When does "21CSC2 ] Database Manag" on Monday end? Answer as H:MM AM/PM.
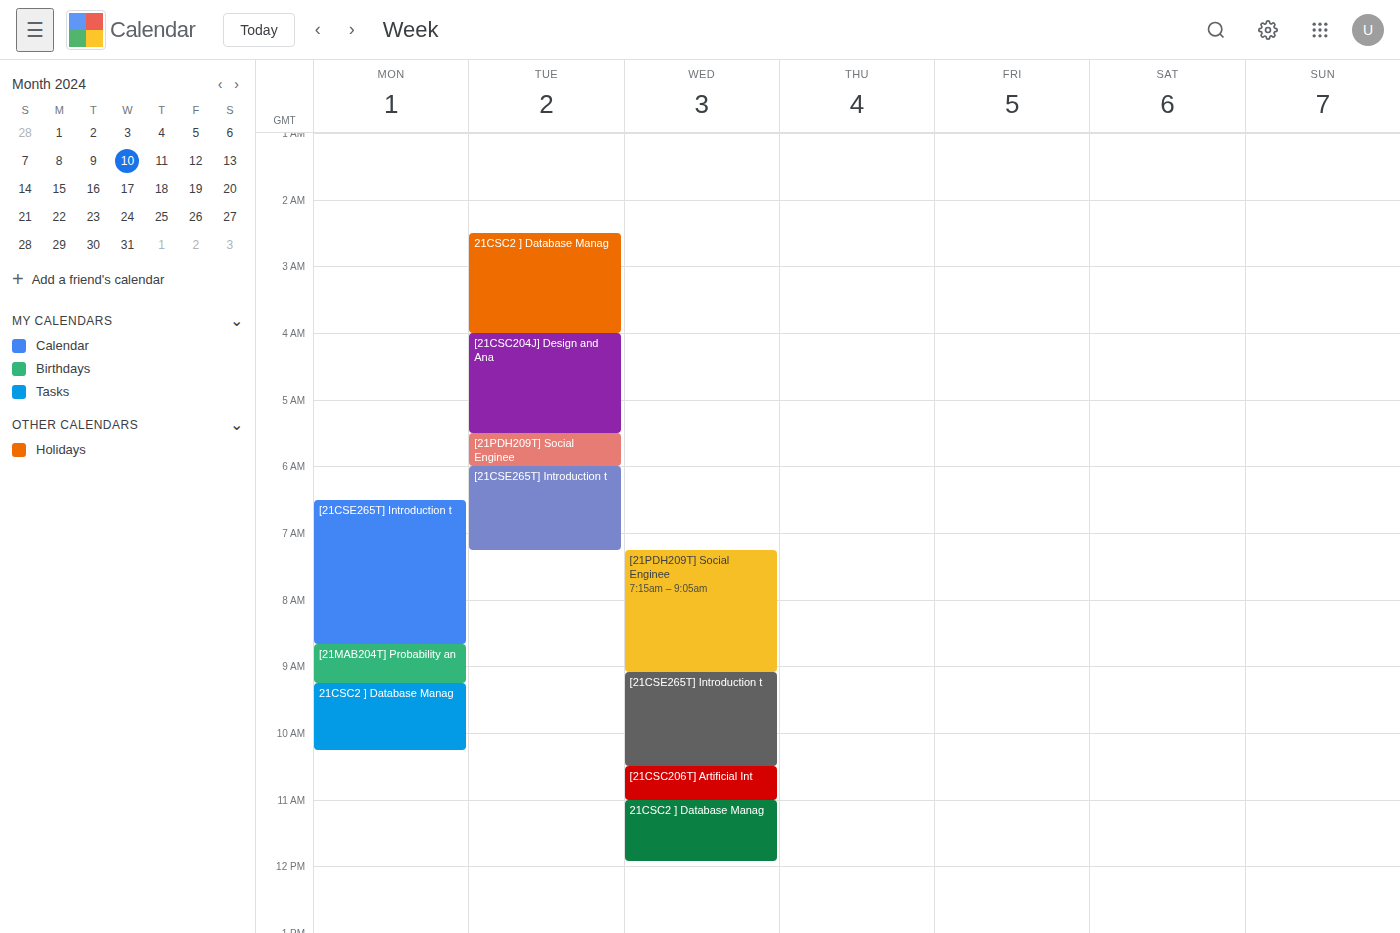
10:15 AM